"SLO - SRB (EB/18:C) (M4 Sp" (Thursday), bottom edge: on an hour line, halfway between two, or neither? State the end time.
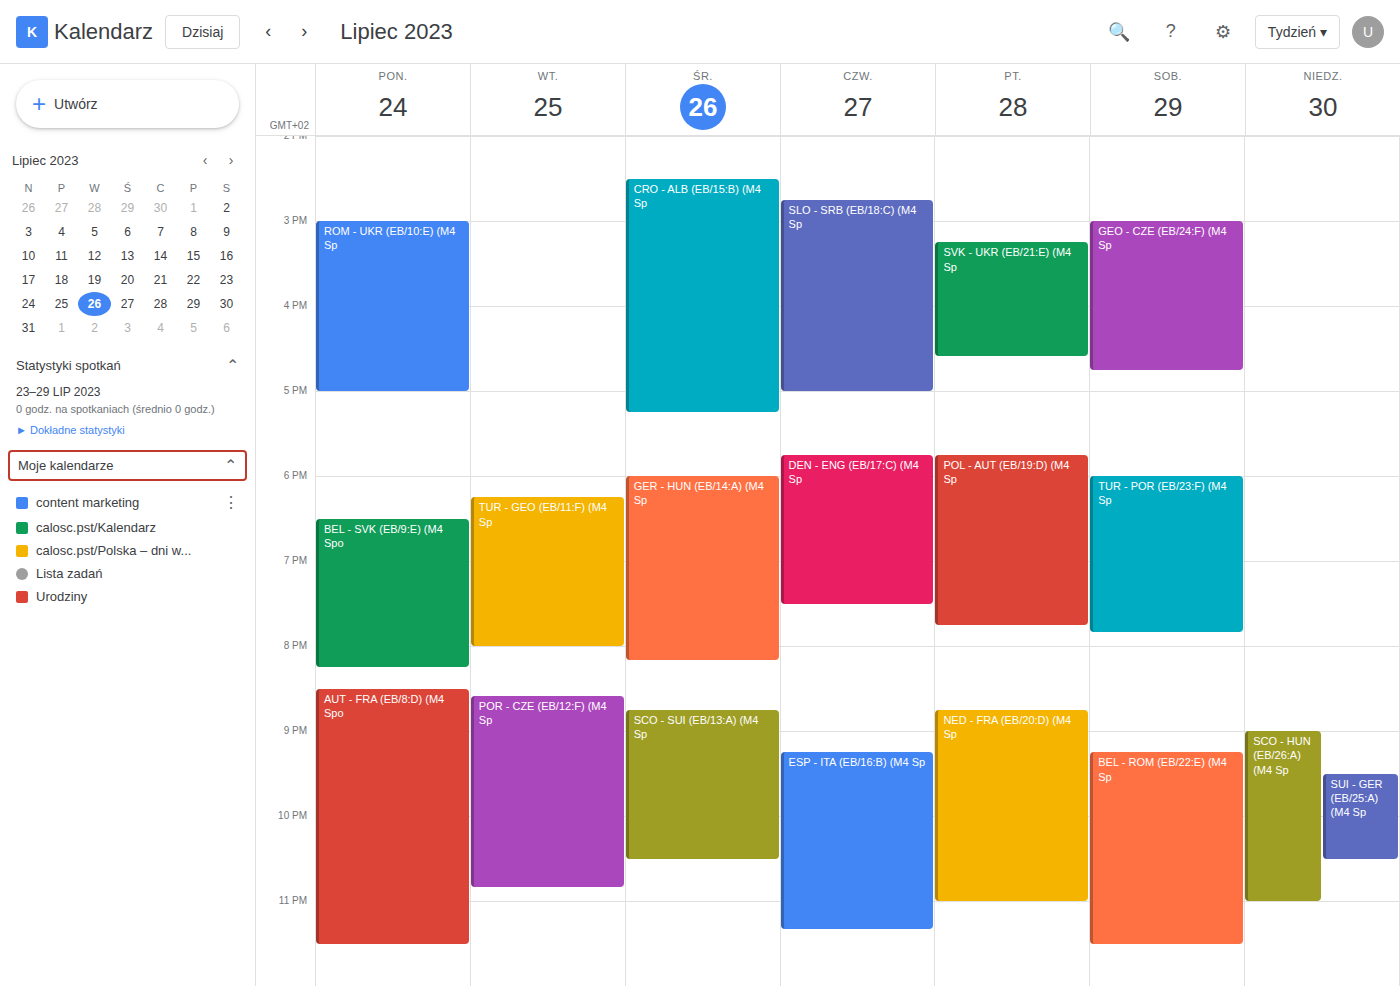
5:00 PM -- exactly on the 5 PM line.